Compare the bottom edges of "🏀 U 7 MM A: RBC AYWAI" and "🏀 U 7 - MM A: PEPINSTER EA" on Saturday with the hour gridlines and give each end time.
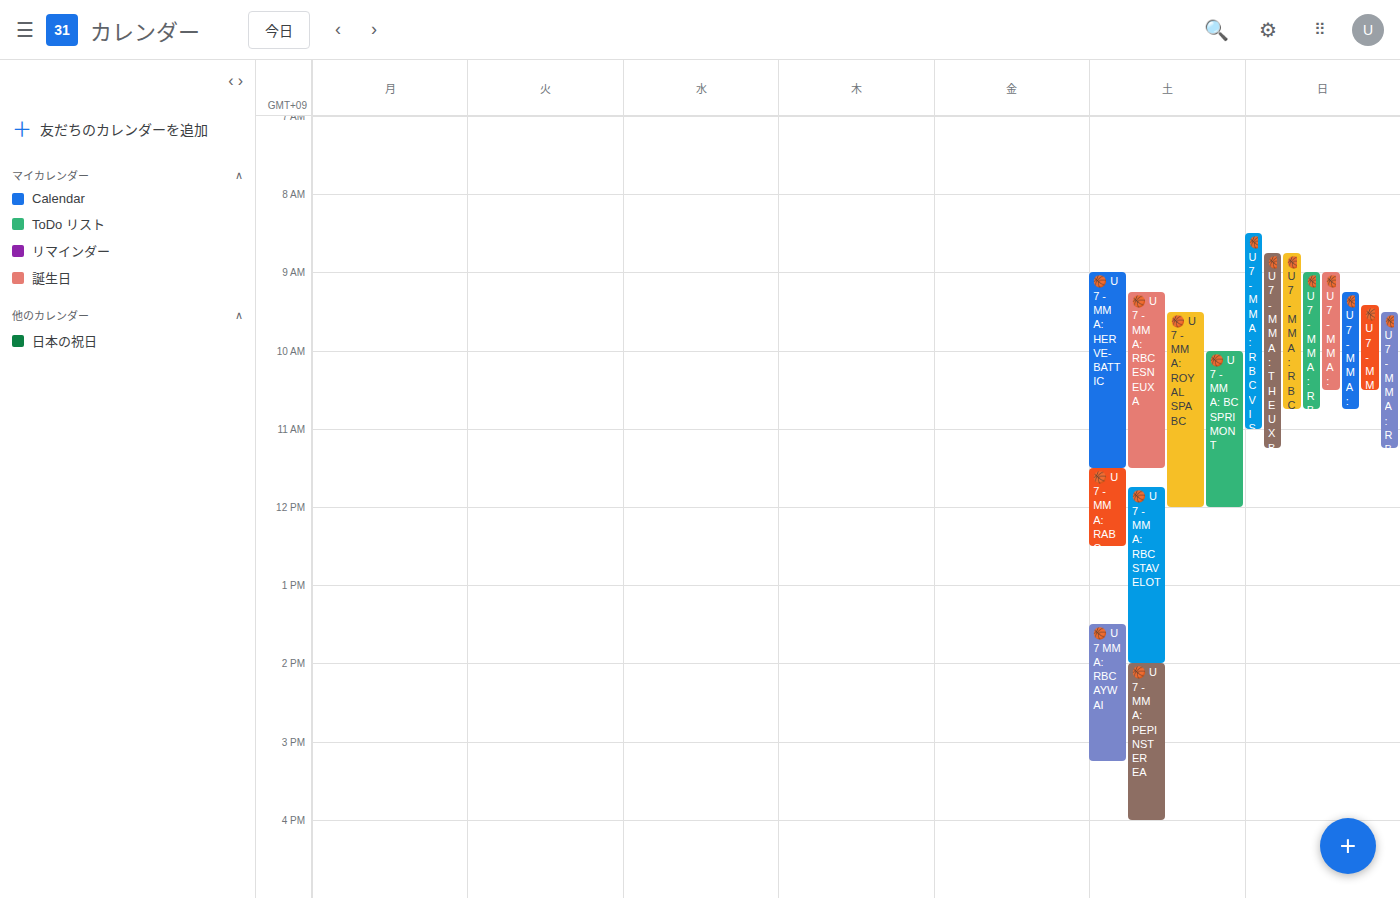
"🏀 U 7 MM A: RBC AYWAI": 15:15, neither: a quarter of the way from the 15:00 line to the 16:00 line. "🏀 U 7 - MM A: PEPINSTER EA": 16:00, exactly on the 16:00 line.